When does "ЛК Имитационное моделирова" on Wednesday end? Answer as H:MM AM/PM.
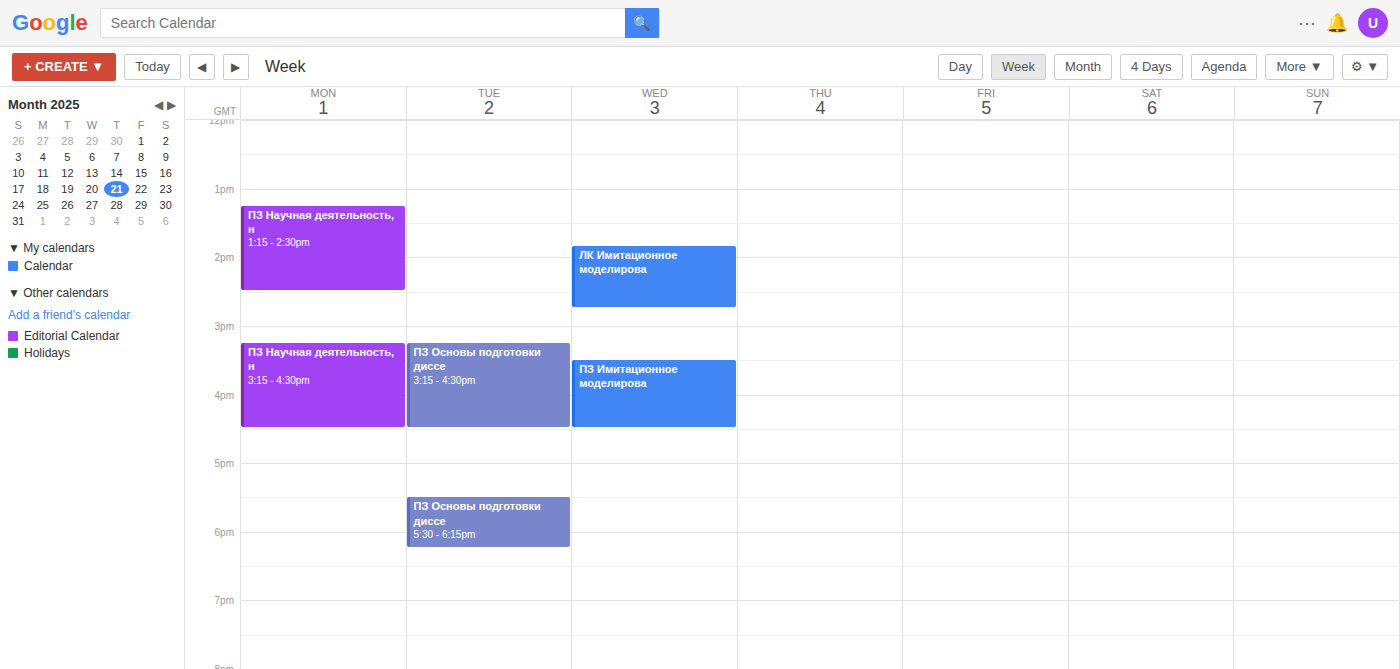
2:45 PM